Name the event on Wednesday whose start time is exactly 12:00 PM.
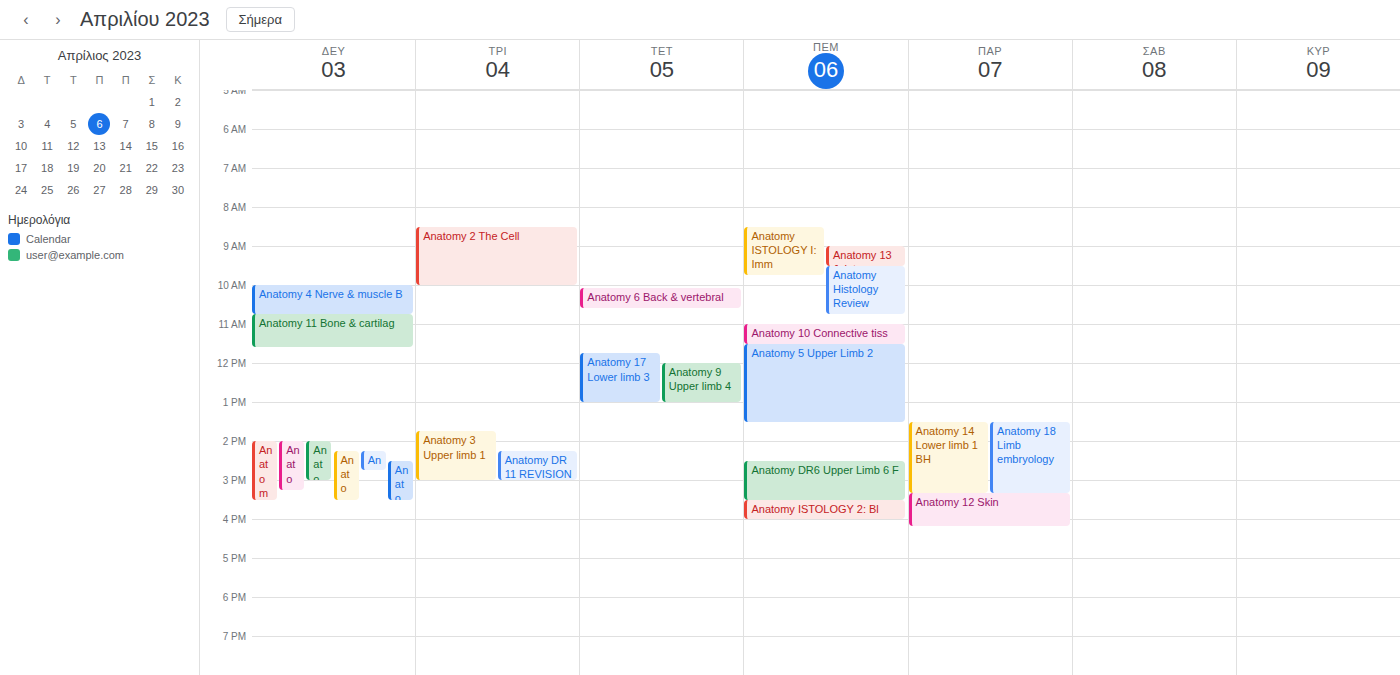
"Anatomy 9 Upper limb 4"